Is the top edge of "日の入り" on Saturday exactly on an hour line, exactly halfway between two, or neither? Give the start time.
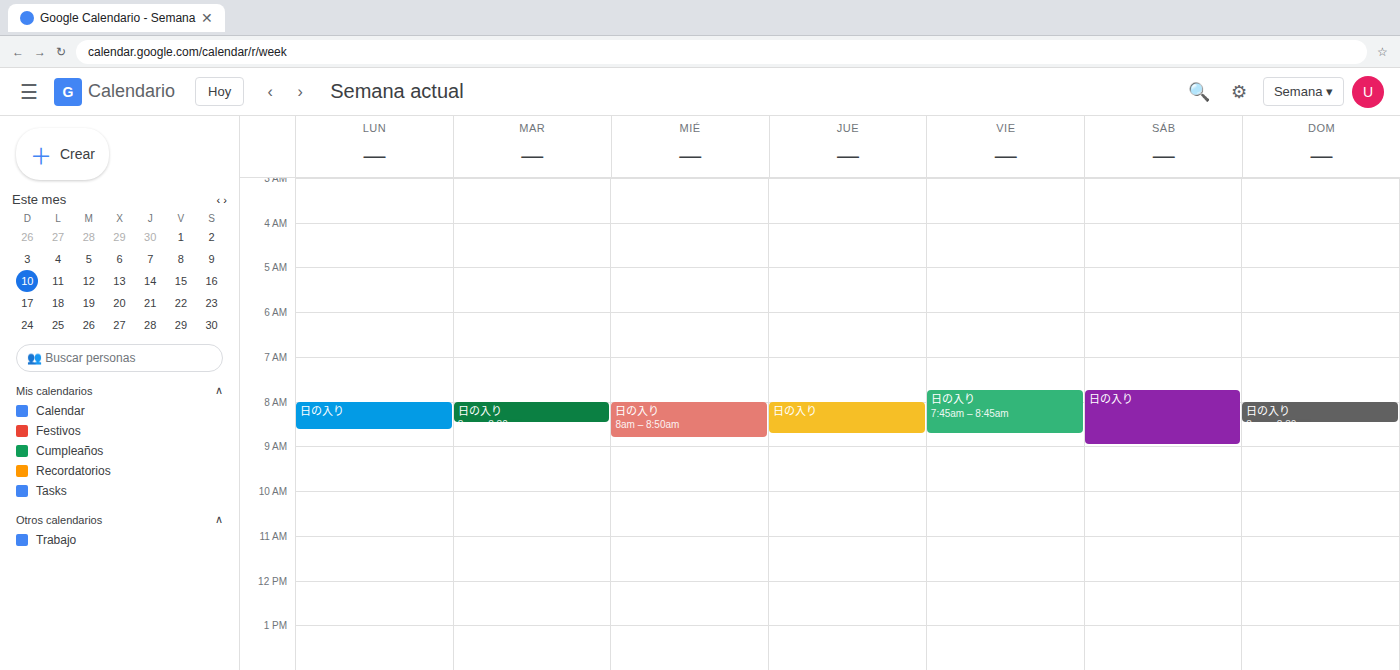
7:45 AM -- neither: three quarters of the way from the 7 AM line to the 8 AM line.